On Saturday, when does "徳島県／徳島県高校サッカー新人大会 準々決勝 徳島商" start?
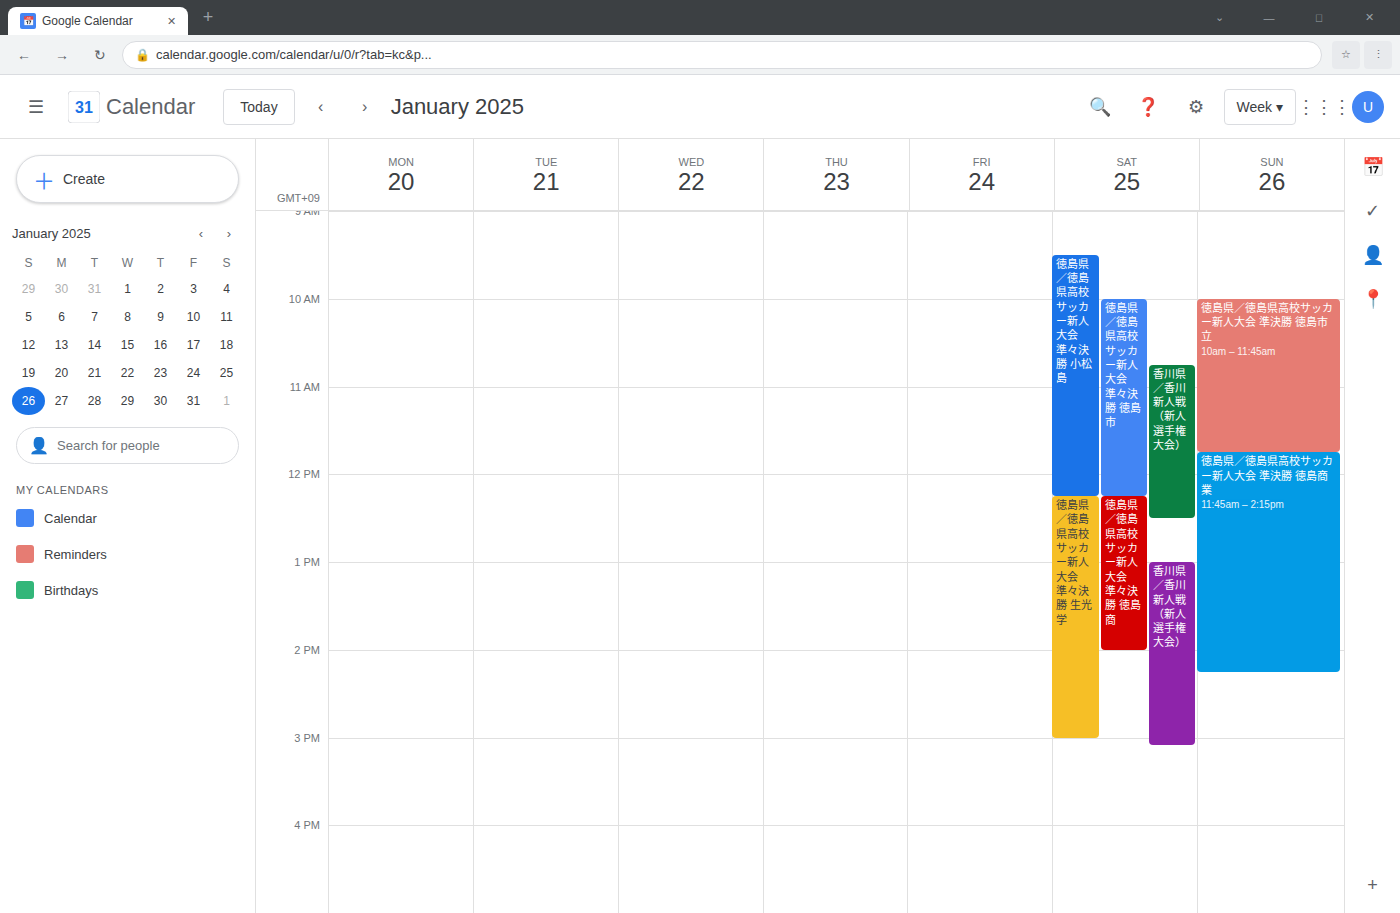
12:15 PM